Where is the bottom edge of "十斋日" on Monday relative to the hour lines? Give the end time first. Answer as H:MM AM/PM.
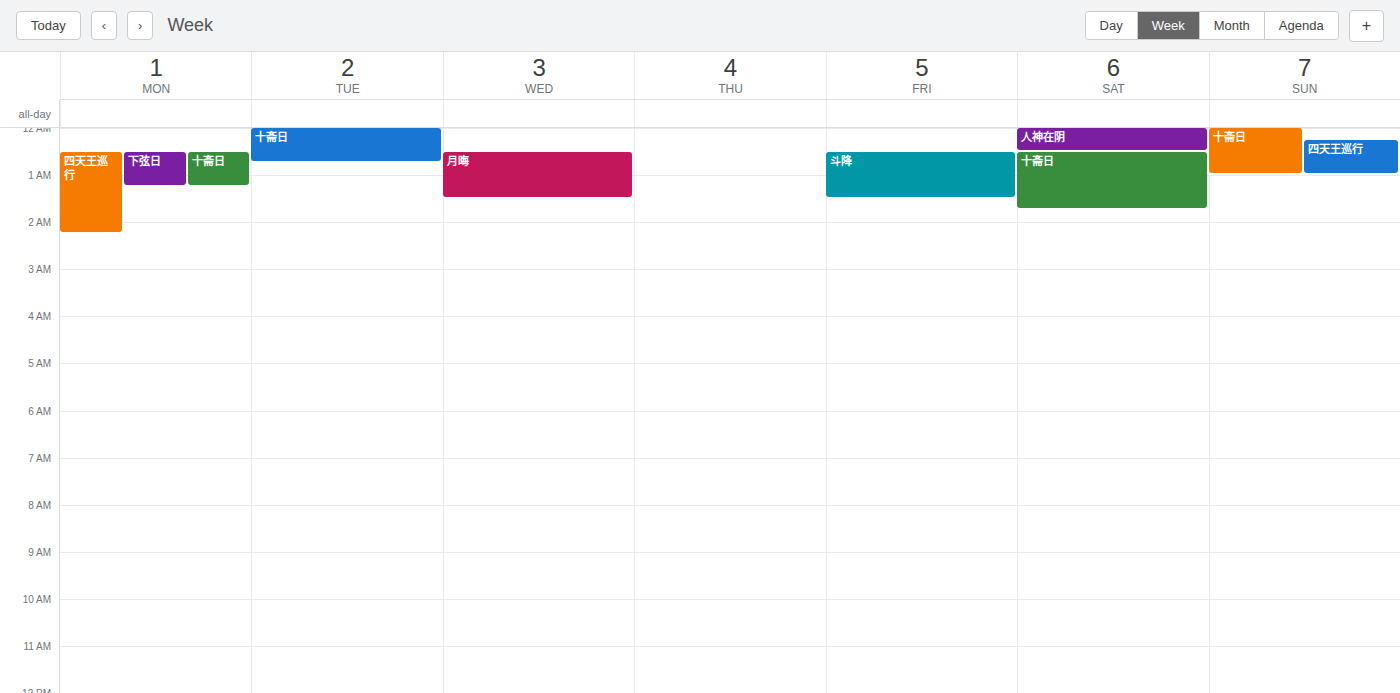
1:15 AM -- neither: a quarter of the way from the 1 AM line to the 2 AM line.